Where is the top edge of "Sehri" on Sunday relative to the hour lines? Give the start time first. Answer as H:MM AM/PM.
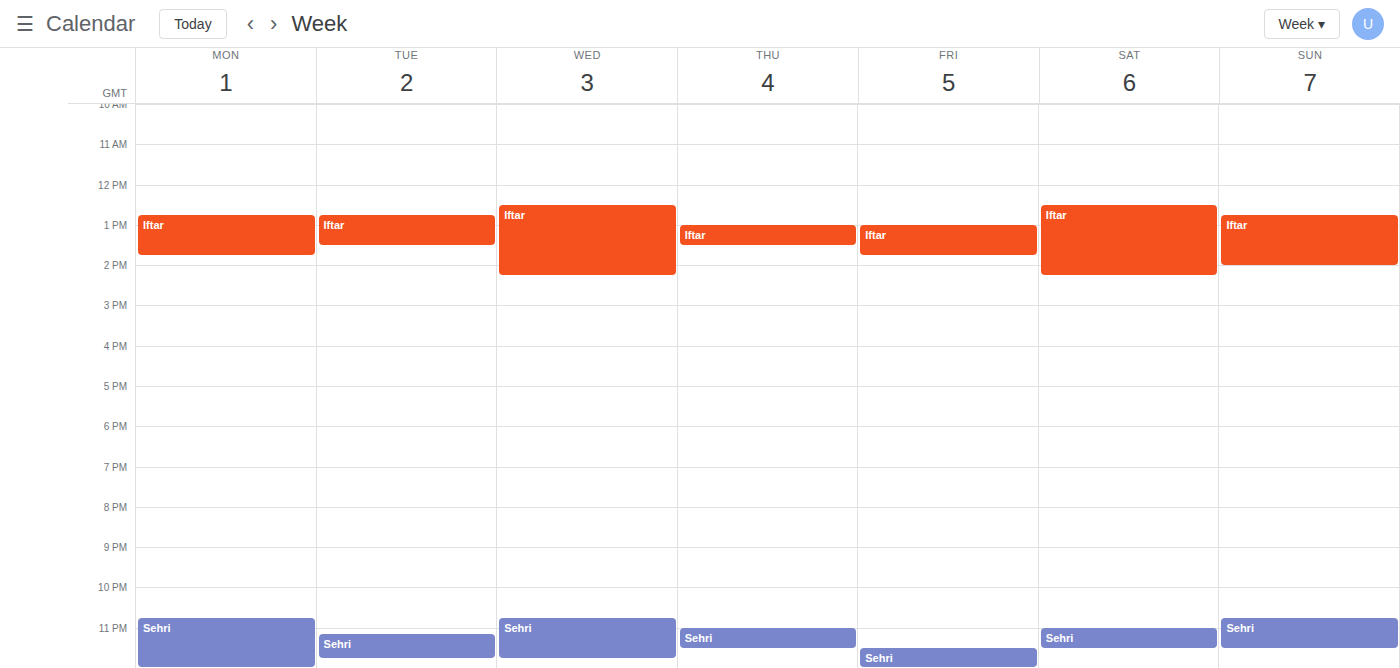
10:45 PM -- neither: three quarters of the way from the 10 PM line to the 11 PM line.